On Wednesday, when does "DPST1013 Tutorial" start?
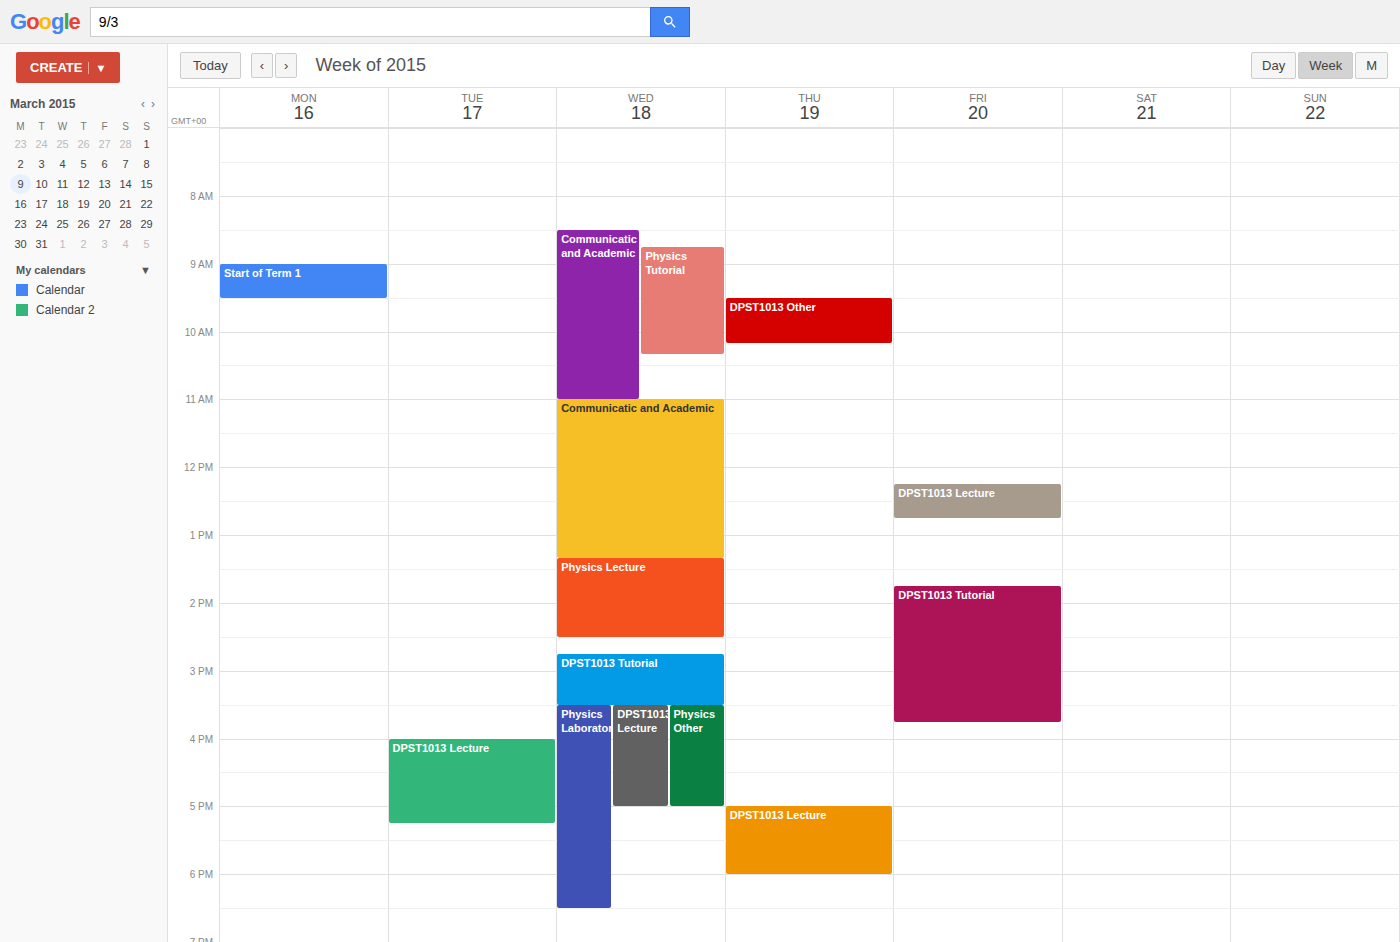
2:45 PM